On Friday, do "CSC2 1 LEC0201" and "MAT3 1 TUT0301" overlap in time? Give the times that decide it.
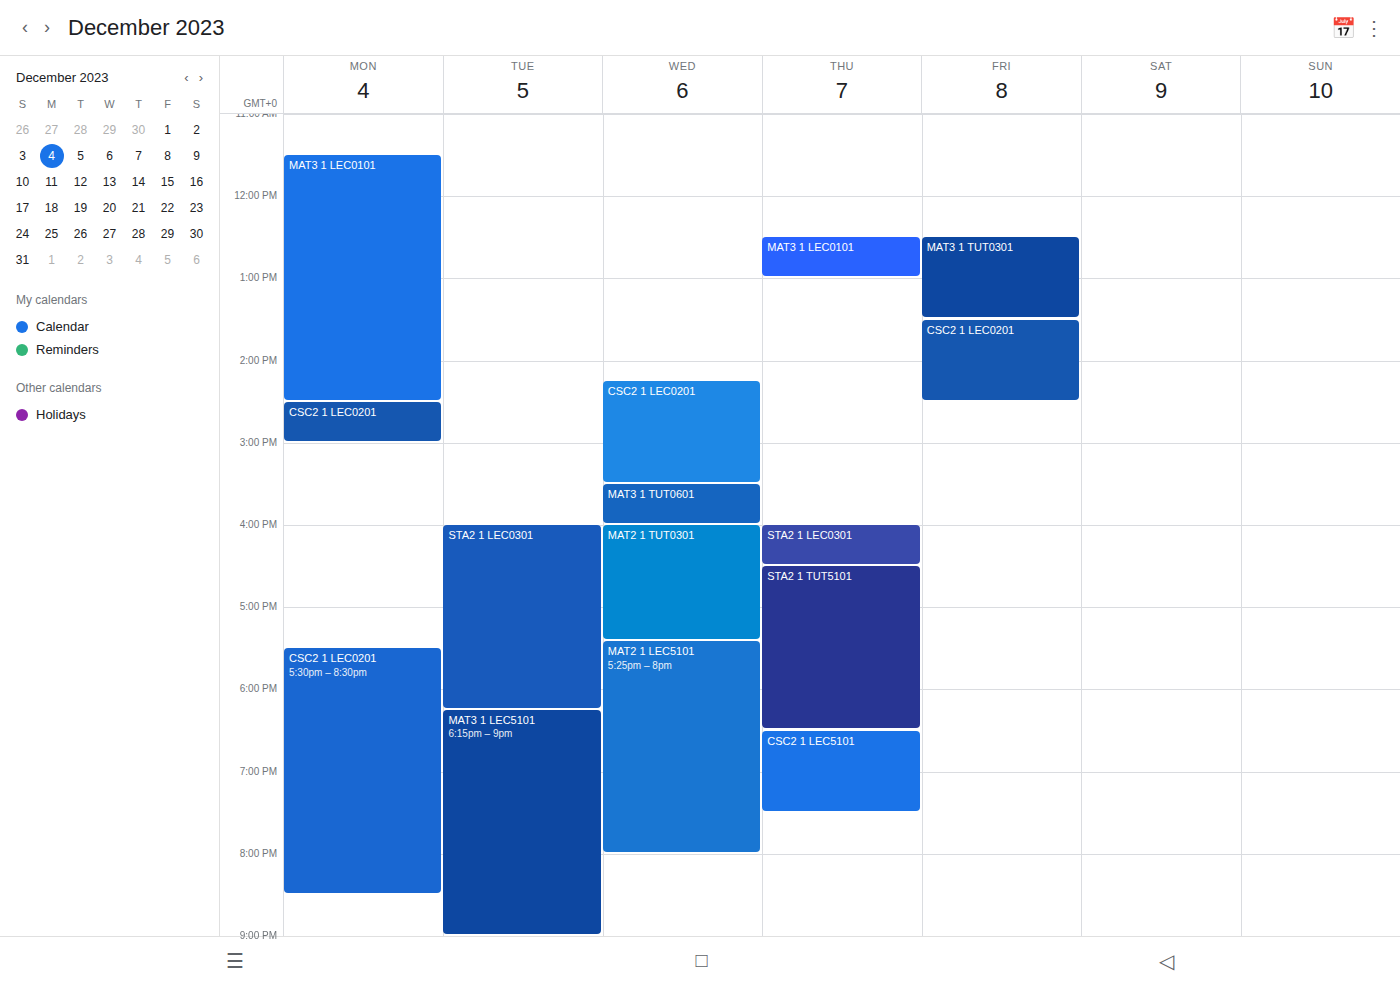
"MAT3 1 TUT0301" ends at 1:30 PM, exactly when "CSC2 1 LEC0201" starts -- they touch but do not overlap.